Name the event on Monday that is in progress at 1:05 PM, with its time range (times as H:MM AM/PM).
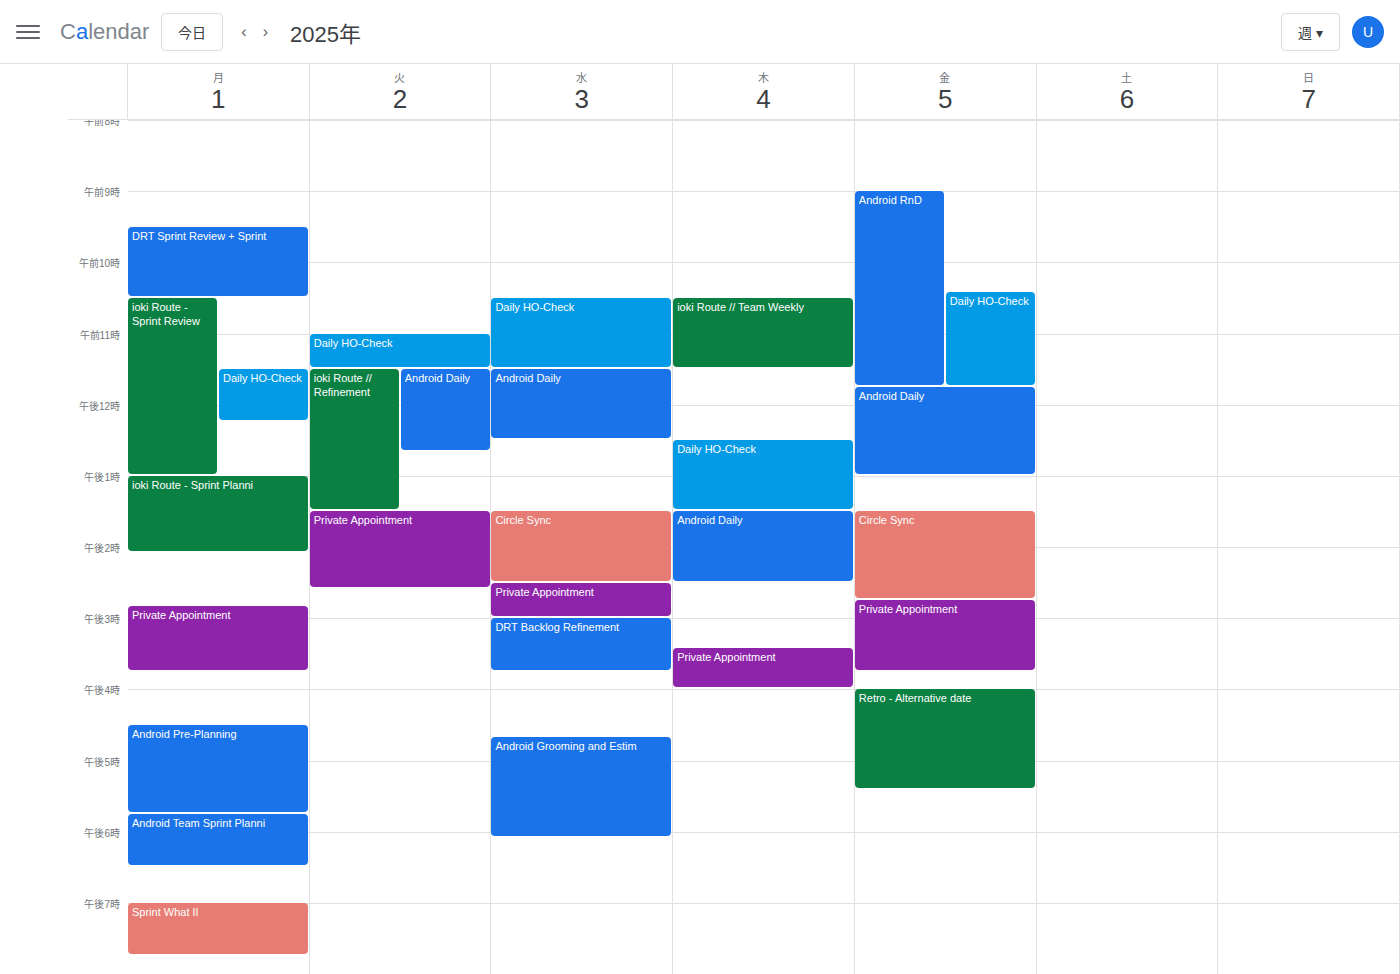
"ioki Route - Sprint Planni", 1:00 PM to 2:05 PM